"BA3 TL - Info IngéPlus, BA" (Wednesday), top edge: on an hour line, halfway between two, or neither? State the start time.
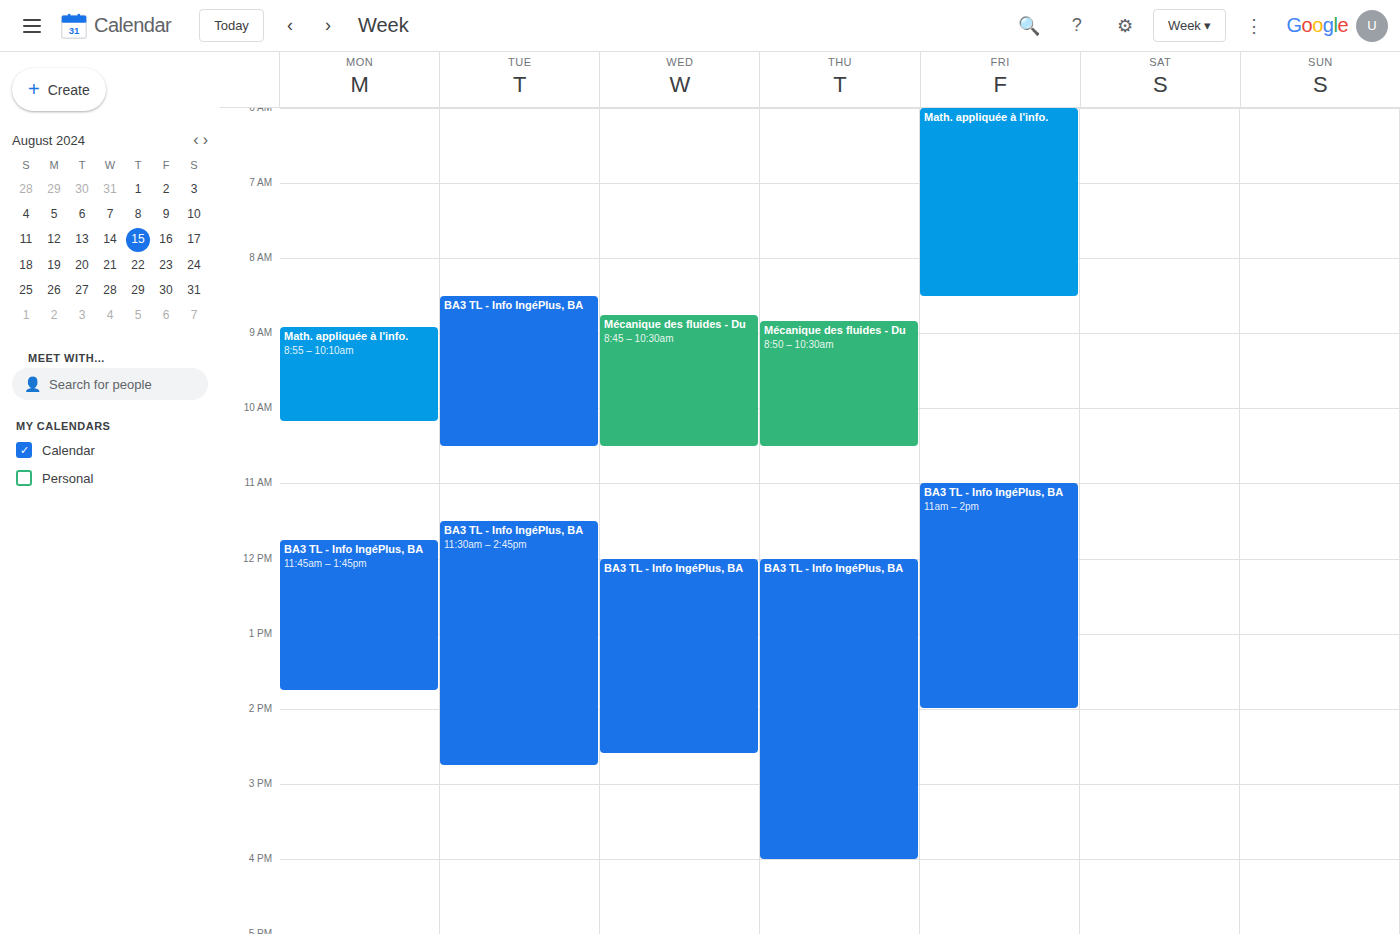
12:00 PM -- exactly on the 12 PM line.